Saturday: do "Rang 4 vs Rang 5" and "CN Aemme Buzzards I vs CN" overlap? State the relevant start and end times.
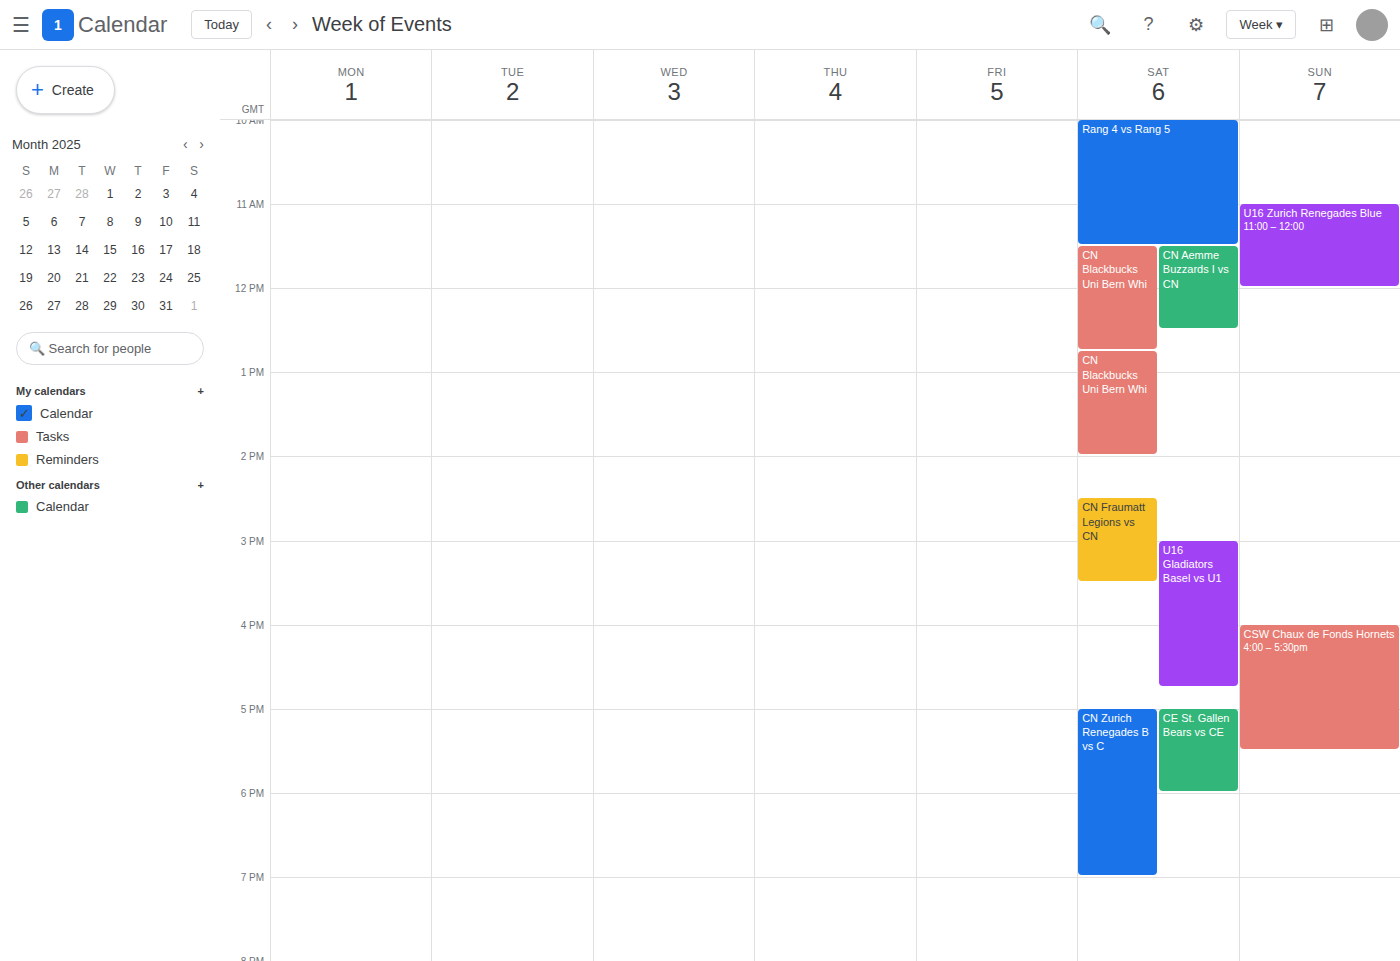
"Rang 4 vs Rang 5" ends at 11:30, exactly when "CN Aemme Buzzards I vs CN" starts -- they touch but do not overlap.